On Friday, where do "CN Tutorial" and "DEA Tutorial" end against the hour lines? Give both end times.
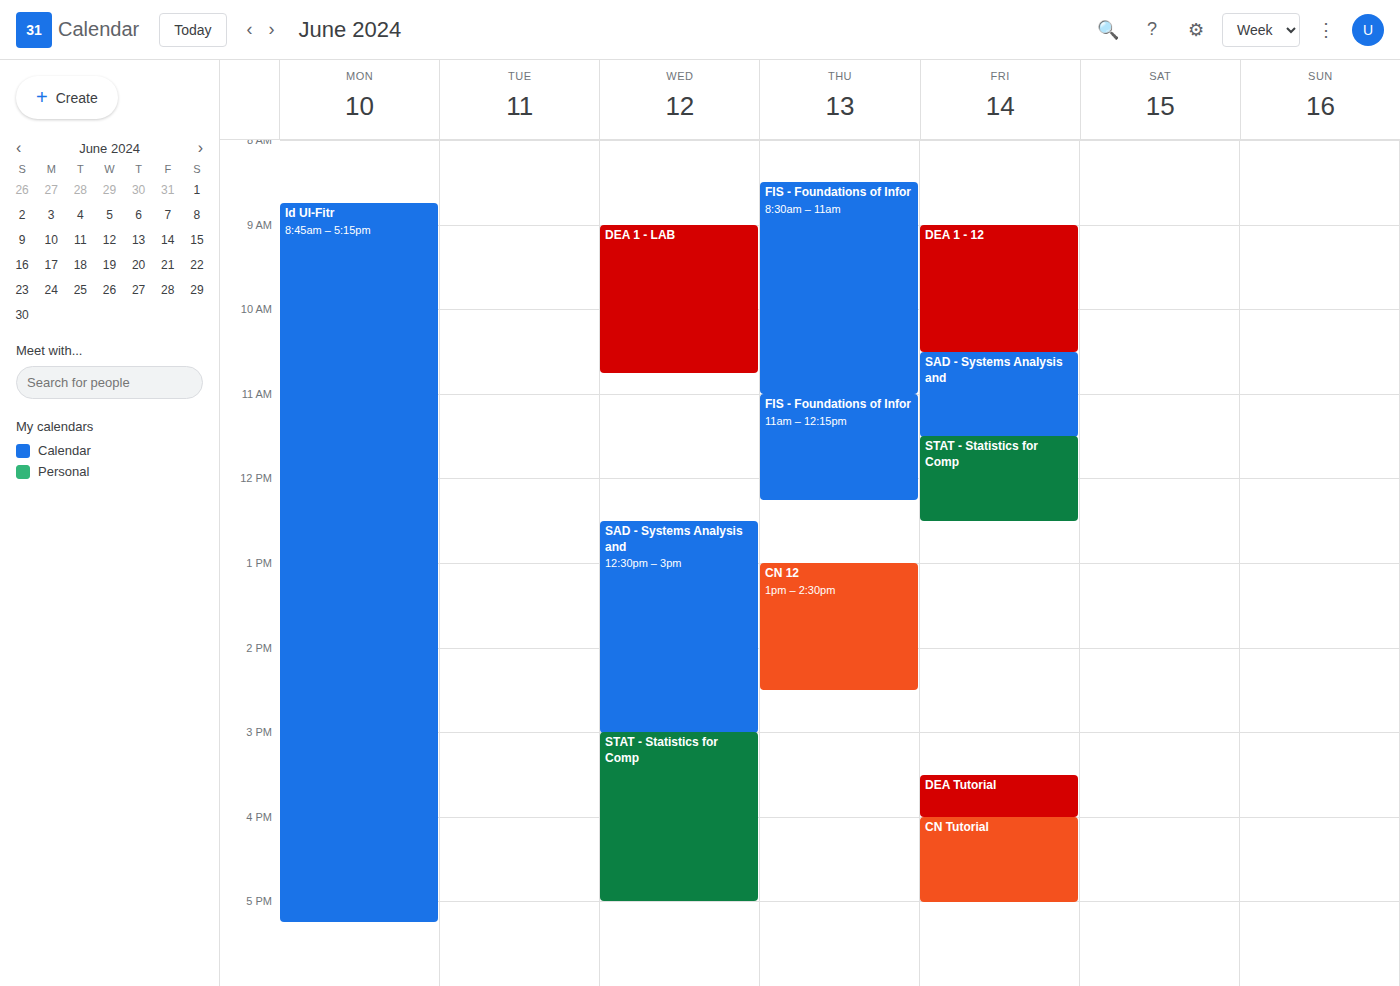
"CN Tutorial": 5:00 PM, exactly on the 5 PM line. "DEA Tutorial": 4:00 PM, exactly on the 4 PM line.